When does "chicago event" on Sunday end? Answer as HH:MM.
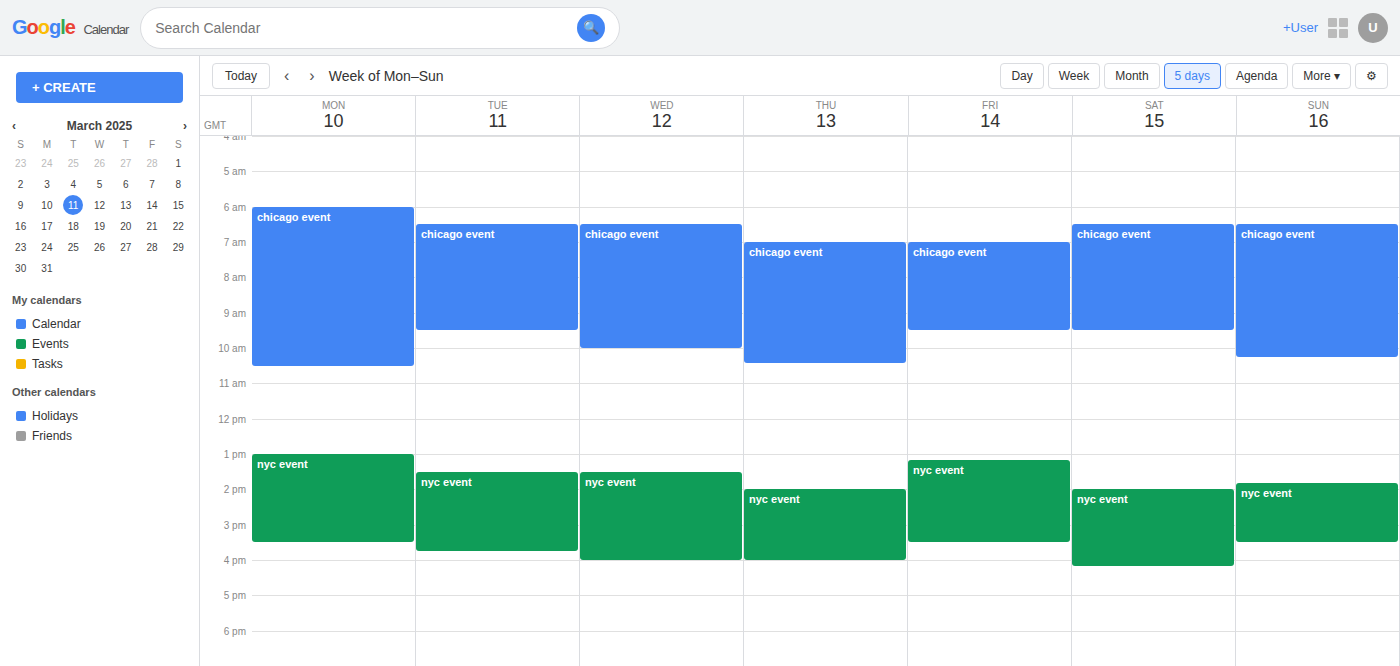
10:15